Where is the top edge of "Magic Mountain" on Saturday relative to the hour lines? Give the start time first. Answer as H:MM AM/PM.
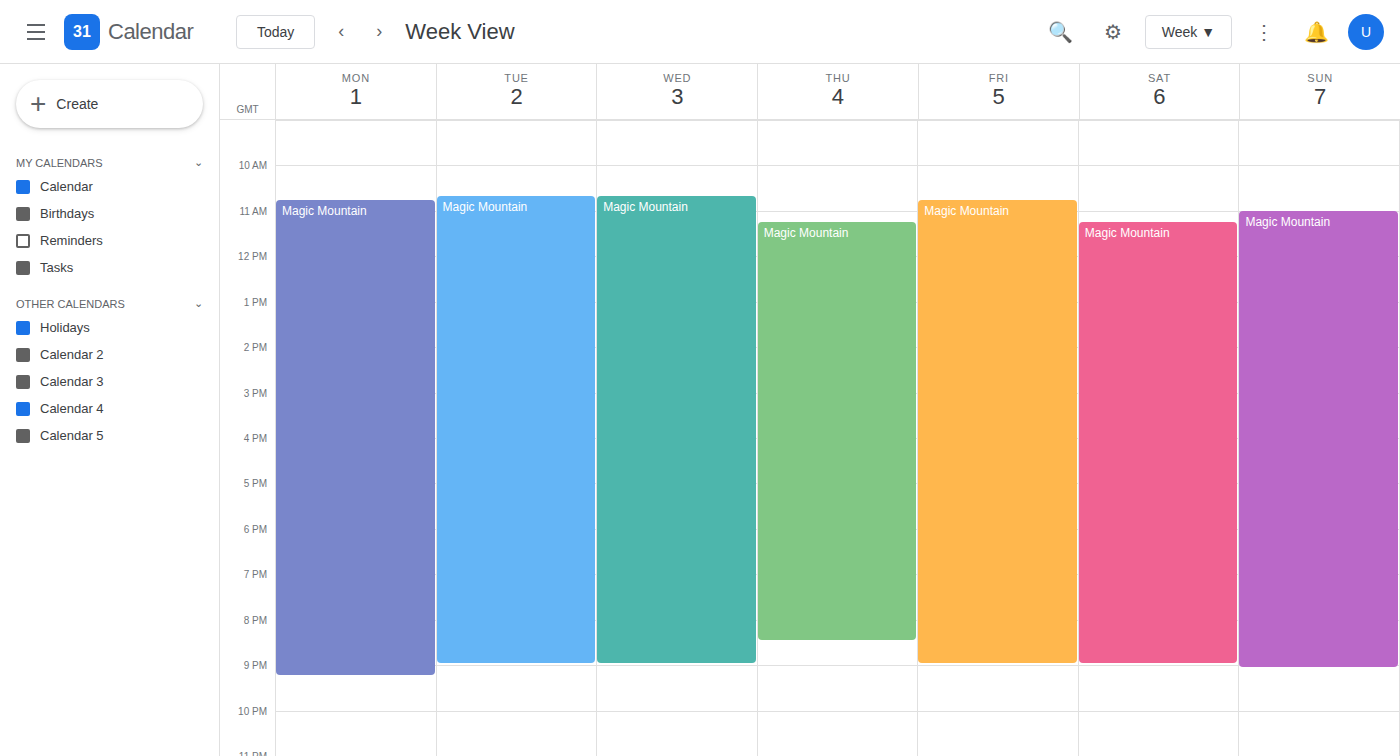
11:15 AM -- neither: a quarter of the way from the 11 AM line to the 12 PM line.